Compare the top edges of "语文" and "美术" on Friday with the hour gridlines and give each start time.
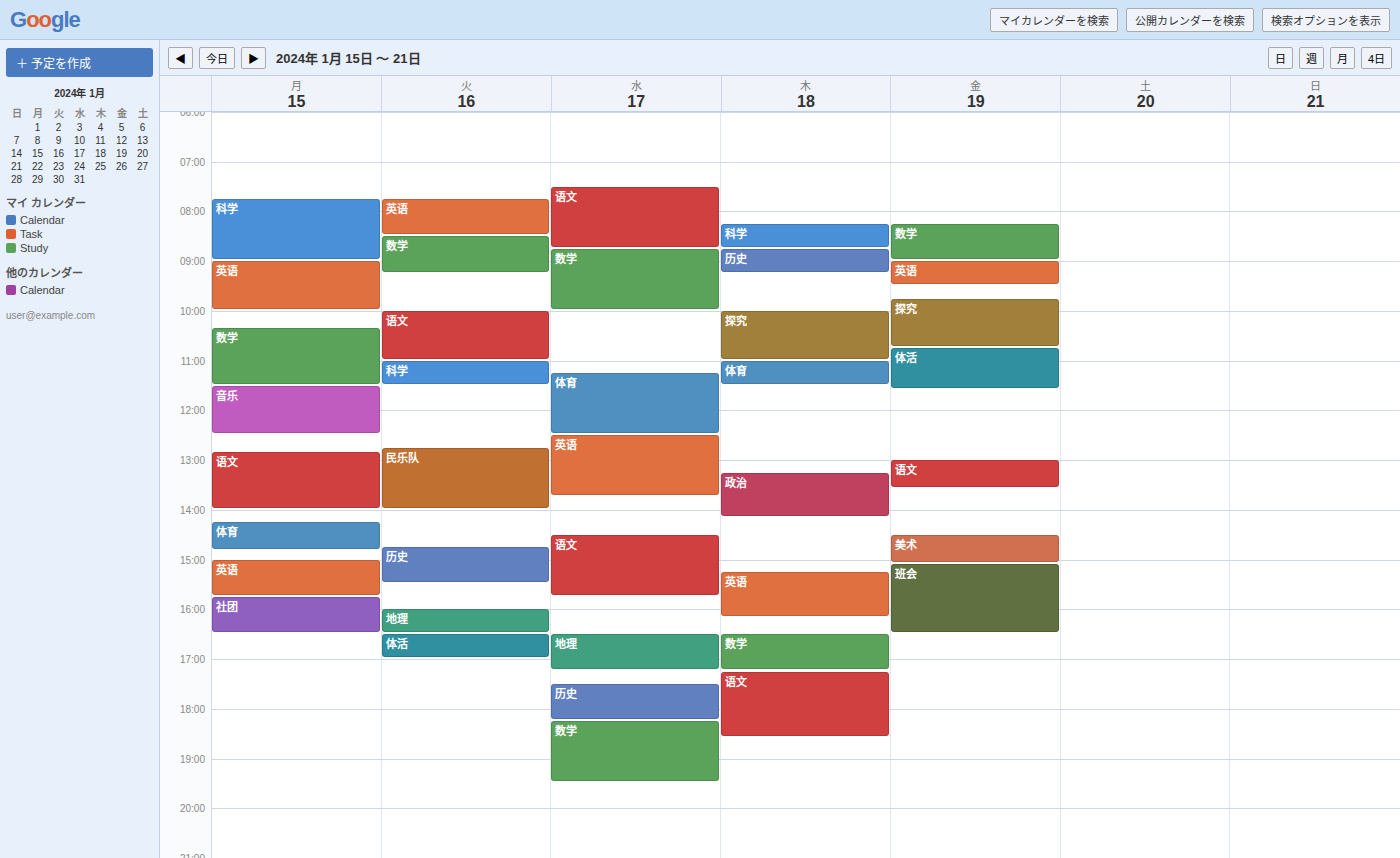
"语文": 1:00 PM, exactly on the 1 PM line. "美术": 2:30 PM, halfway between the 2 PM and 3 PM lines.